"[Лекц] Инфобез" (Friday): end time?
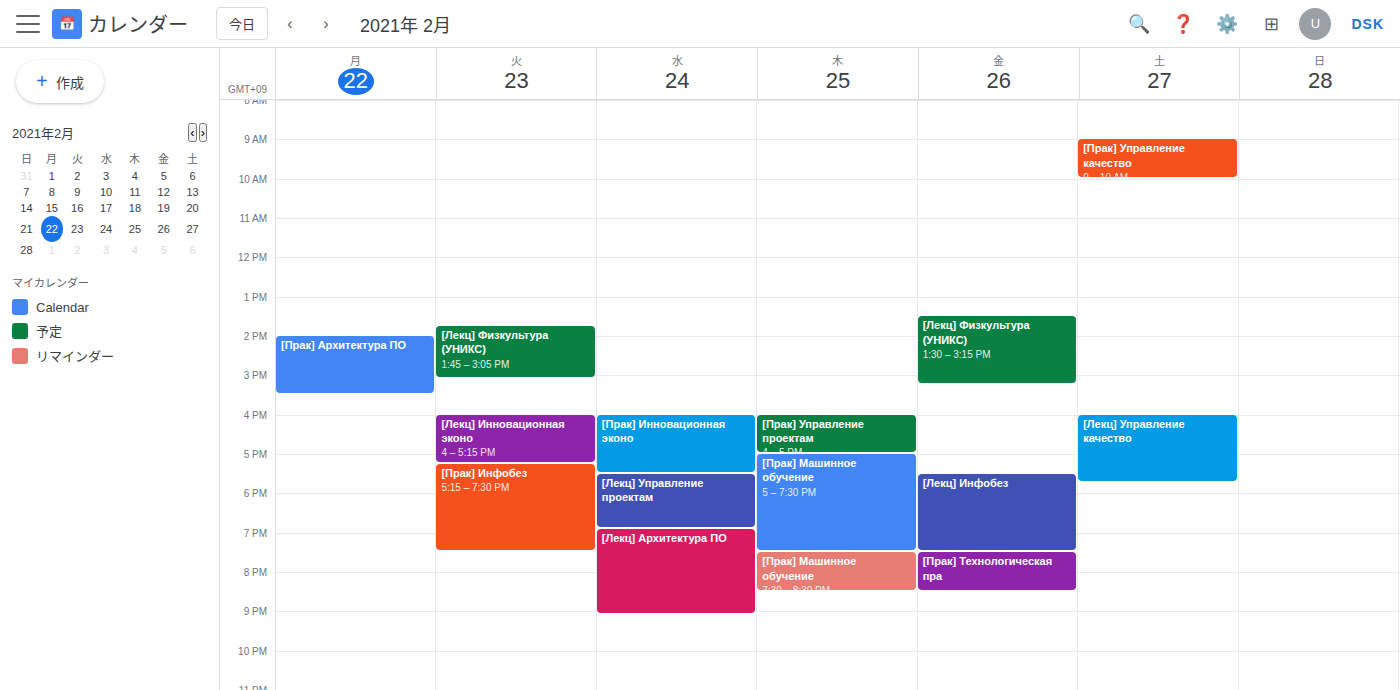
7:30 PM